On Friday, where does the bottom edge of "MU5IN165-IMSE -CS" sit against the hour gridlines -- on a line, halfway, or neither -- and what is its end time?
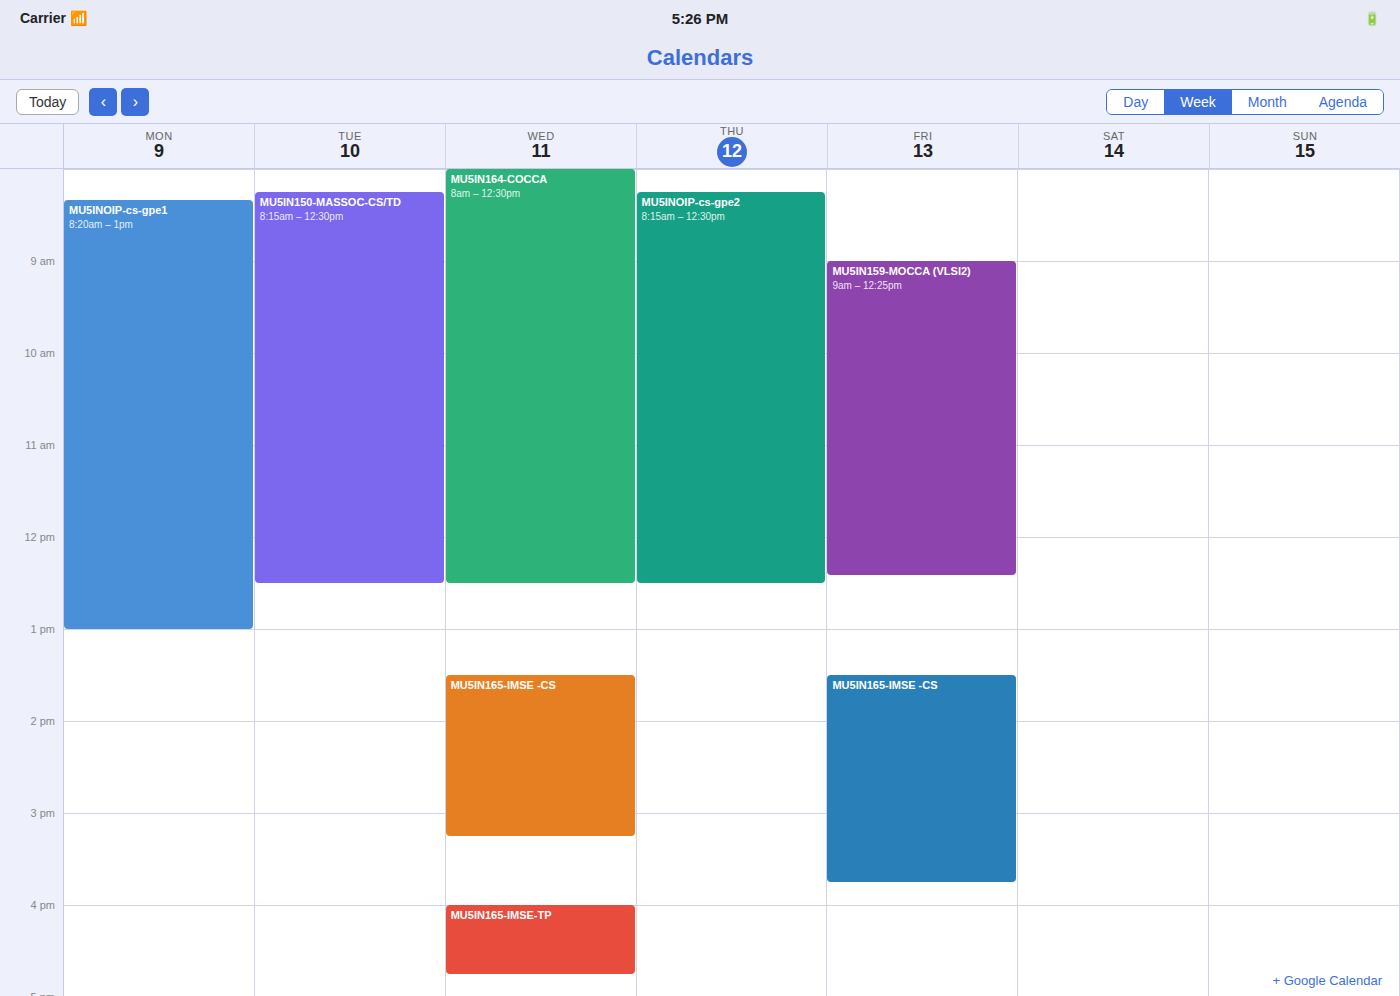
3:45 PM -- neither: three quarters of the way from the 3 PM line to the 4 PM line.